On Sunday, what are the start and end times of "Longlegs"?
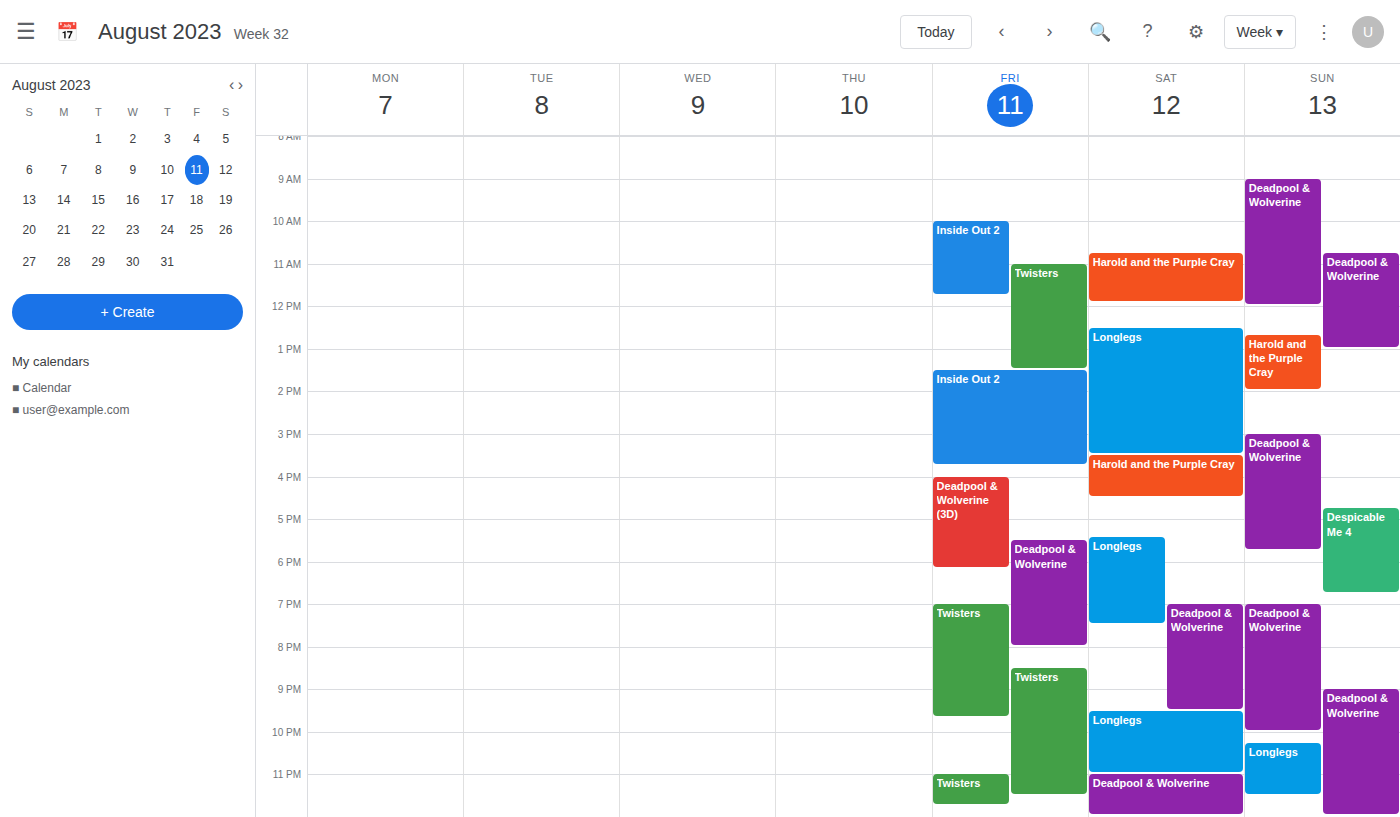
10:15 PM to 11:30 PM